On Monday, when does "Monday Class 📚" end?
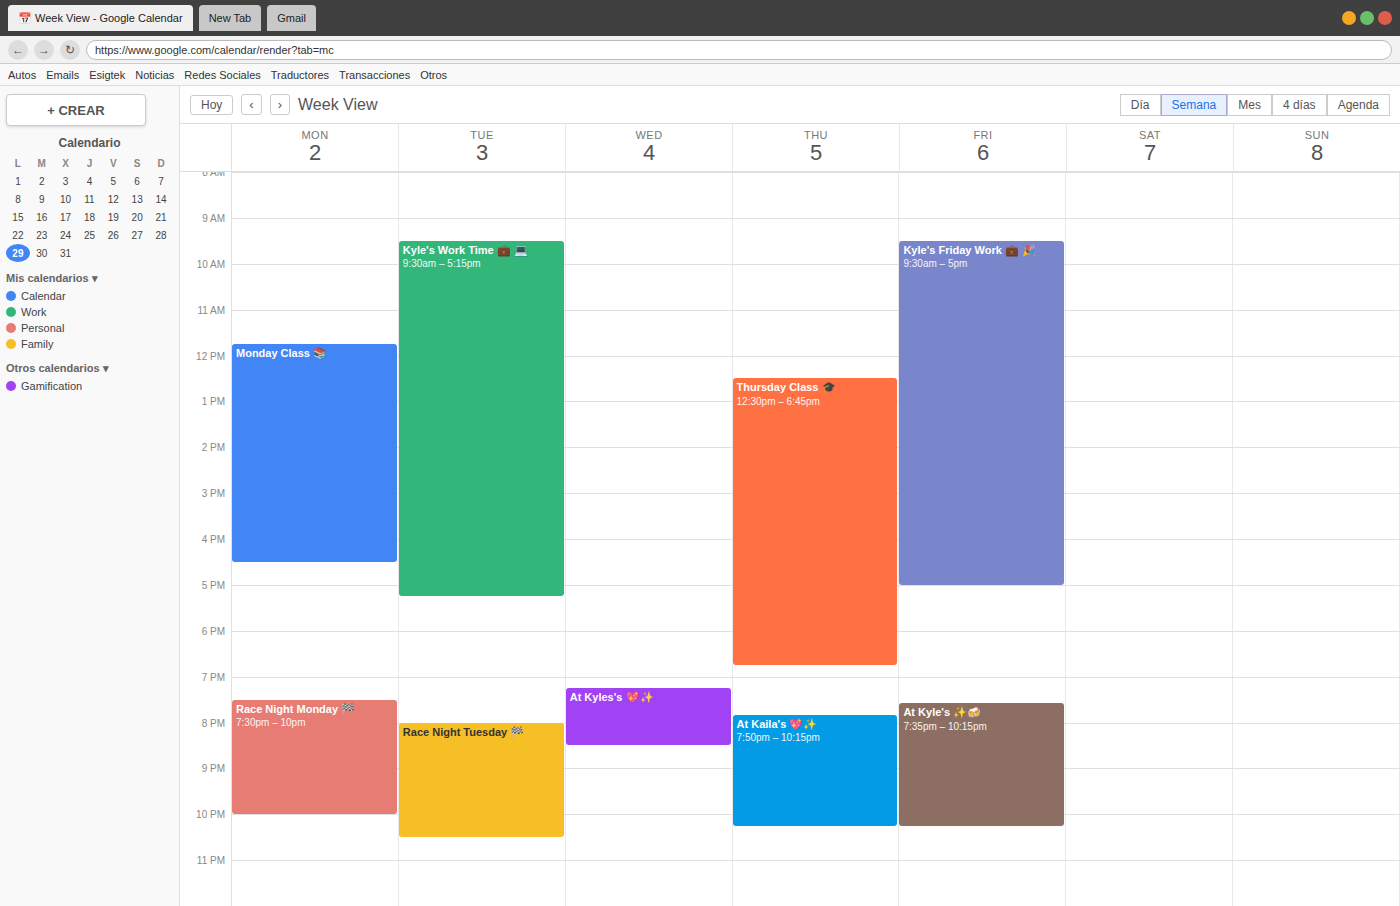
4:30 PM